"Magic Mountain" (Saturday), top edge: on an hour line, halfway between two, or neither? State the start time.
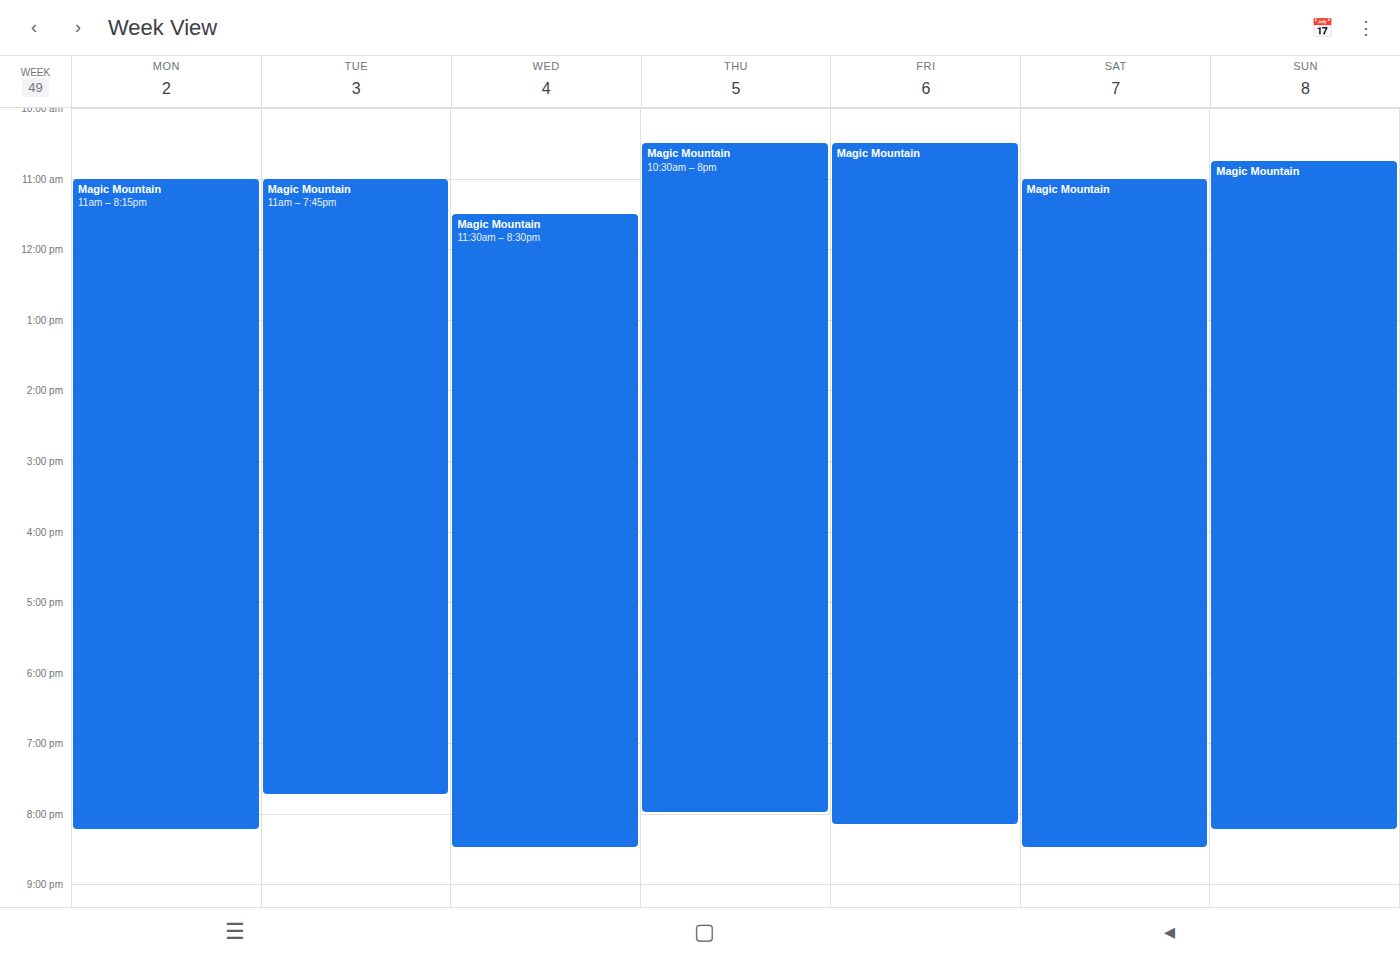
11:00 AM -- exactly on the 11 AM line.